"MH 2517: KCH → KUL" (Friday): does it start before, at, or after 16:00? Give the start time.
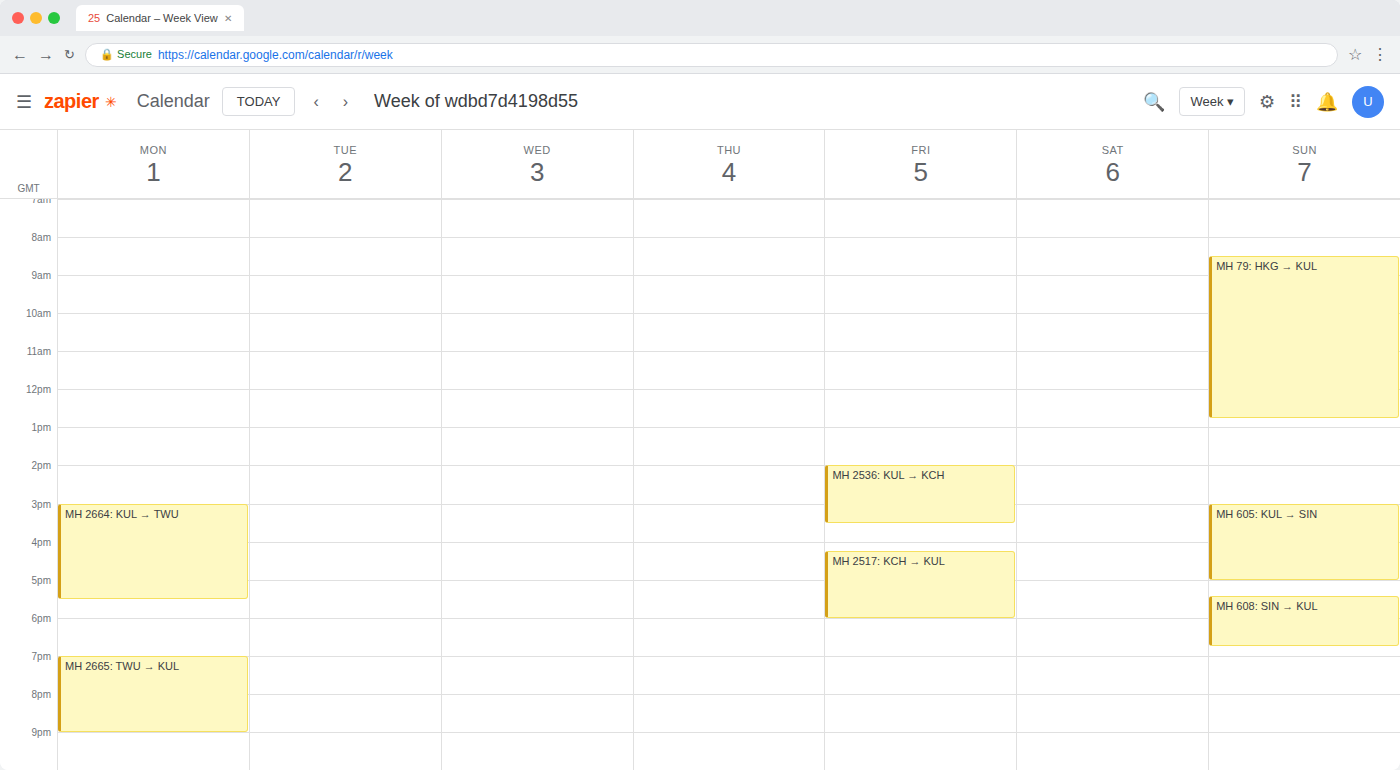
16:15 -- after 16:00, 15 minutes below the 16:00 line.